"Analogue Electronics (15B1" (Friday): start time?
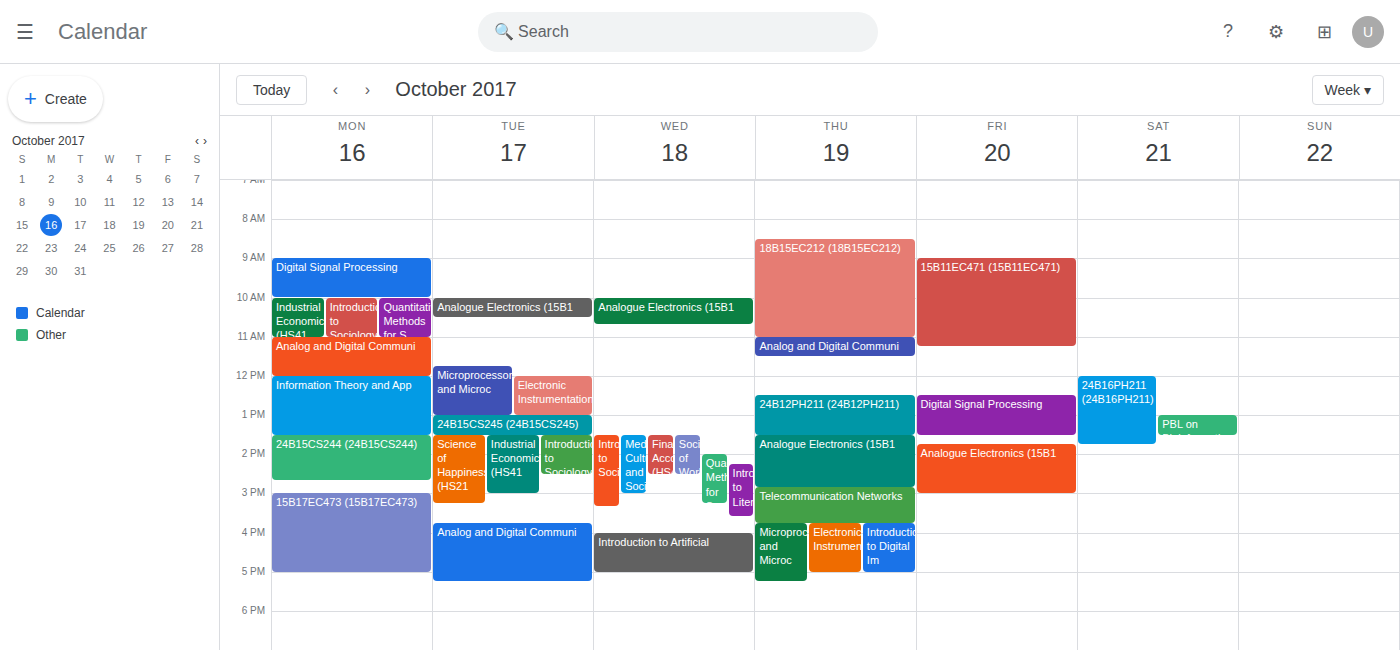
1:45 PM